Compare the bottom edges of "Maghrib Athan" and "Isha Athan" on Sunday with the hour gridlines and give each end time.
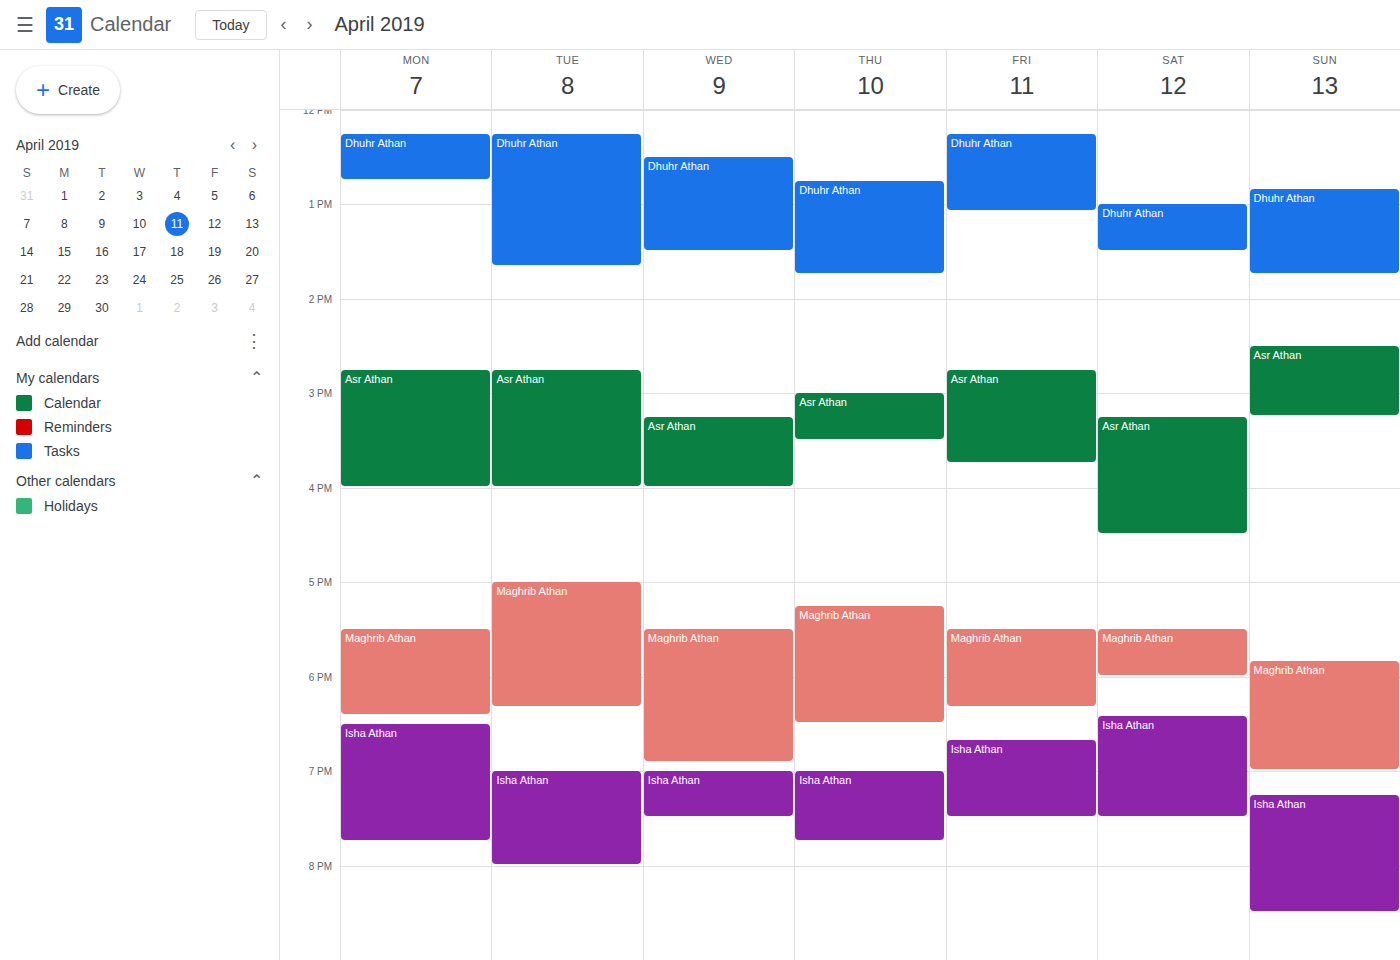
"Maghrib Athan": 7:00 PM, exactly on the 7 PM line. "Isha Athan": 8:30 PM, halfway between the 8 PM and 9 PM lines.